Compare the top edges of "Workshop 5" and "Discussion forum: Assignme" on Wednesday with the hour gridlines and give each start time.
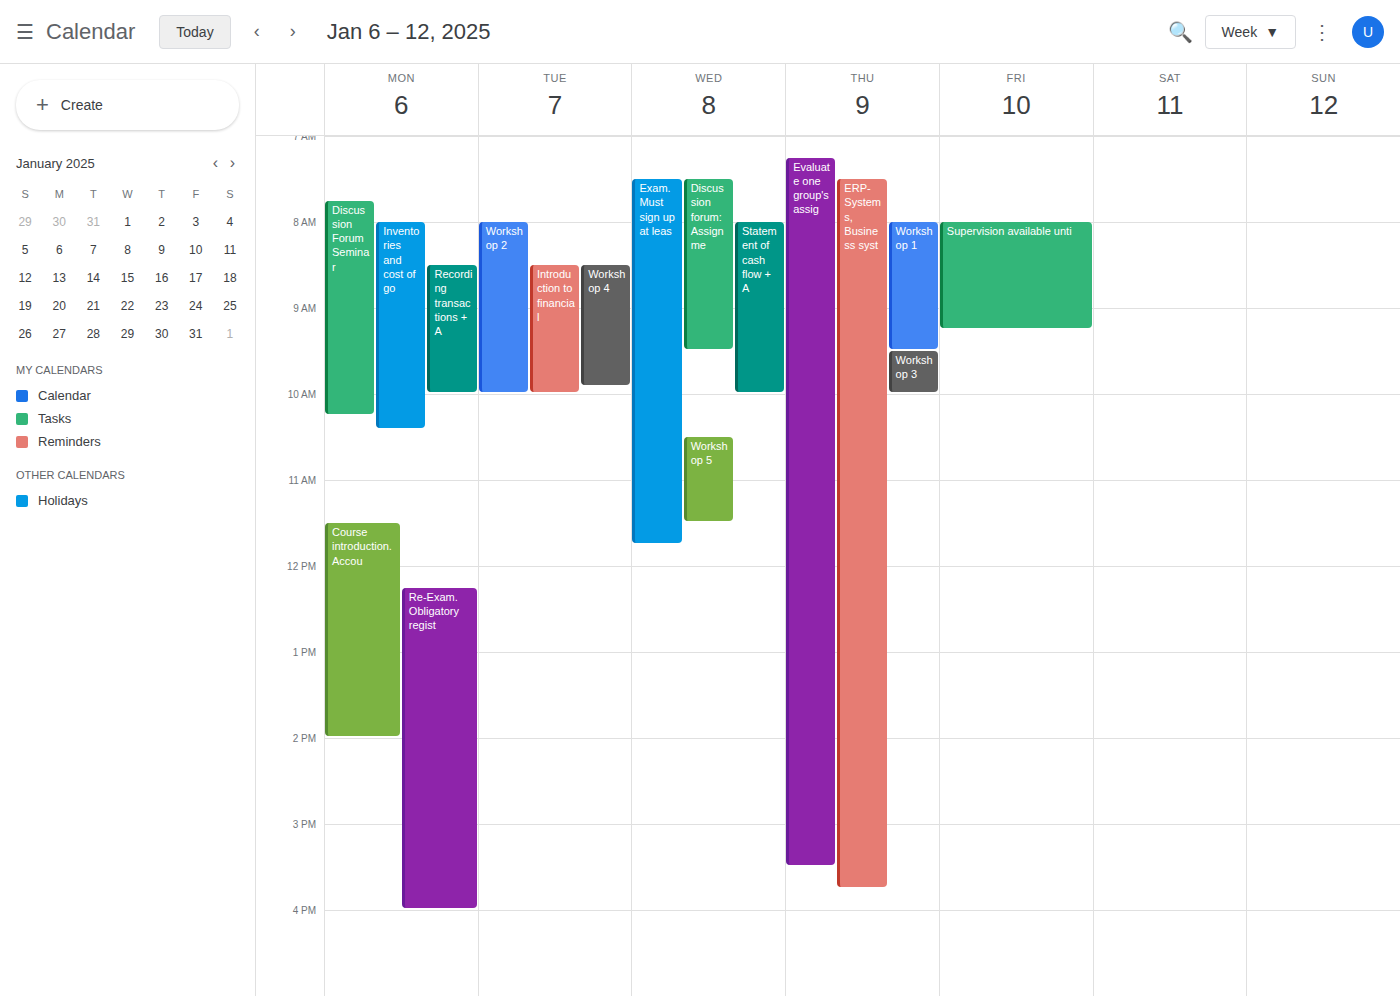
"Workshop 5": 10:30 AM, halfway between the 10 AM and 11 AM lines. "Discussion forum: Assignme": 7:30 AM, halfway between the 7 AM and 8 AM lines.